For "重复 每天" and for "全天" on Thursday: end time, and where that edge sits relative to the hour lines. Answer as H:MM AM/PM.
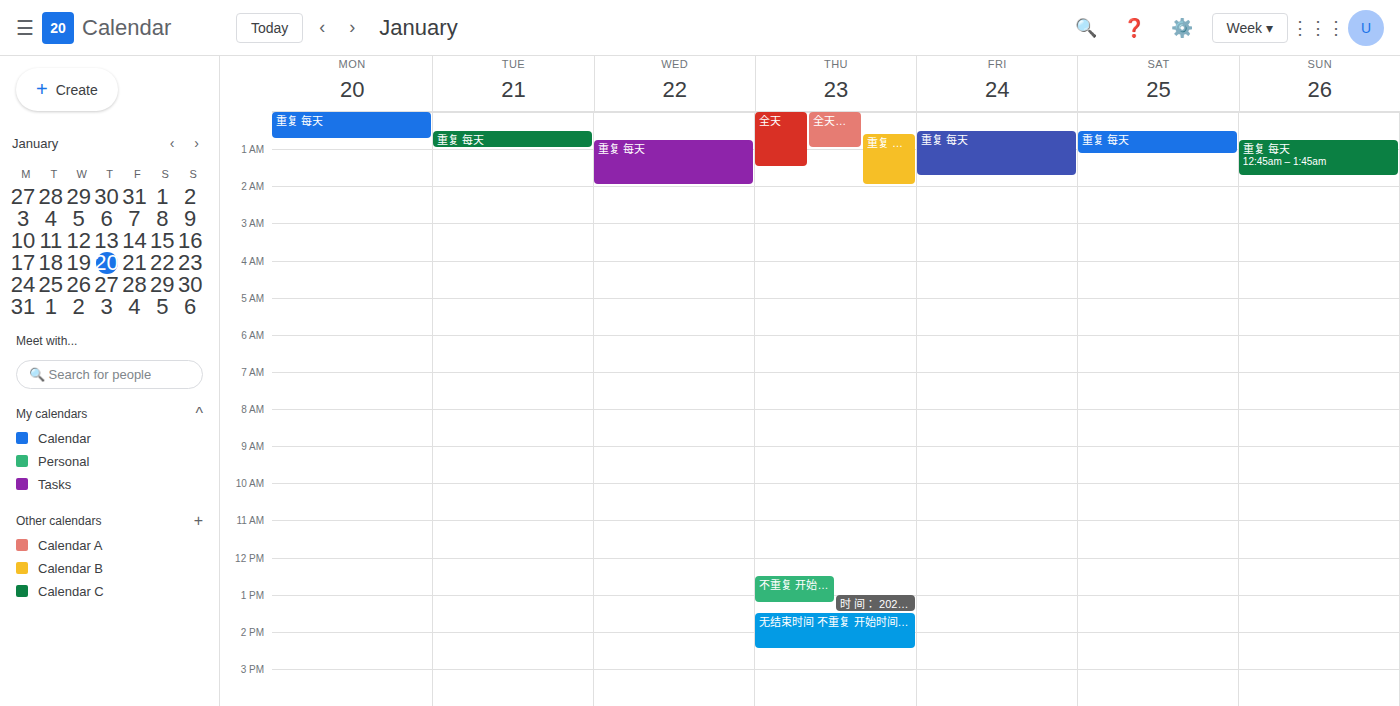
"重复 每天": 2:00 AM, exactly on the 2 AM line. "全天": 1:30 AM, halfway between the 1 AM and 2 AM lines.